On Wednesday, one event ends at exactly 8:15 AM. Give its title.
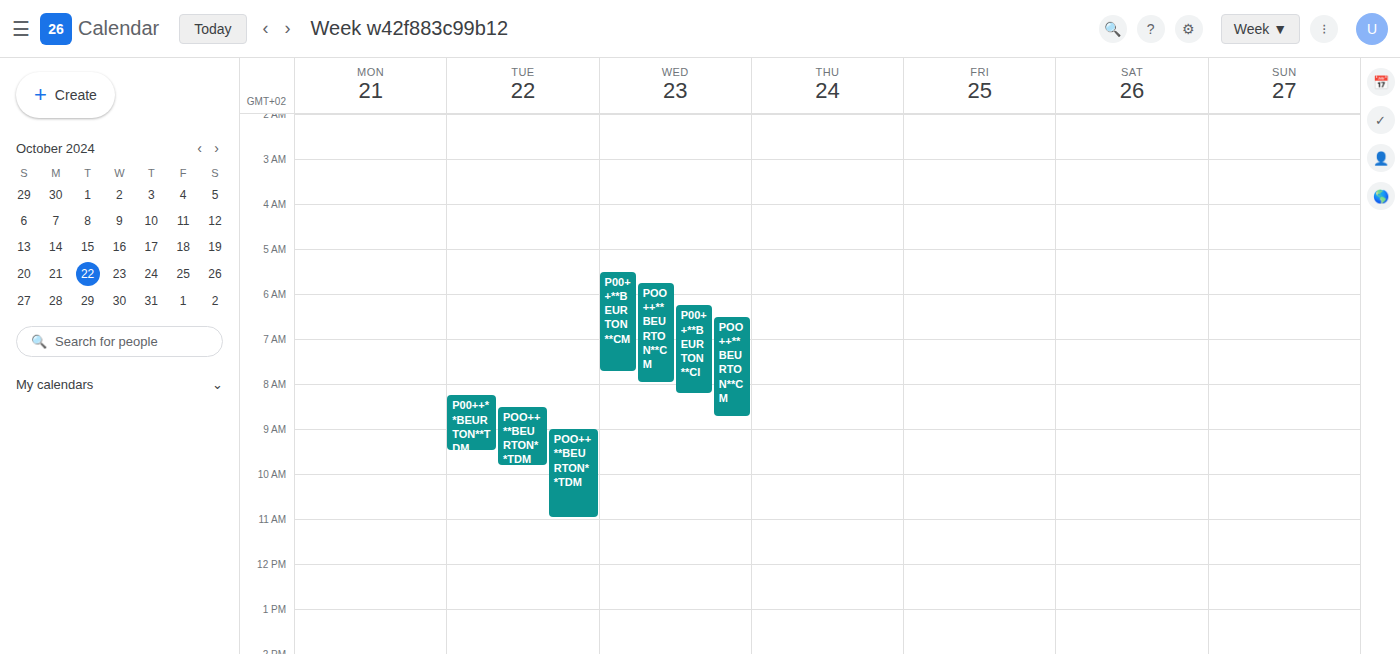
"P00++**BEURTON**CI"